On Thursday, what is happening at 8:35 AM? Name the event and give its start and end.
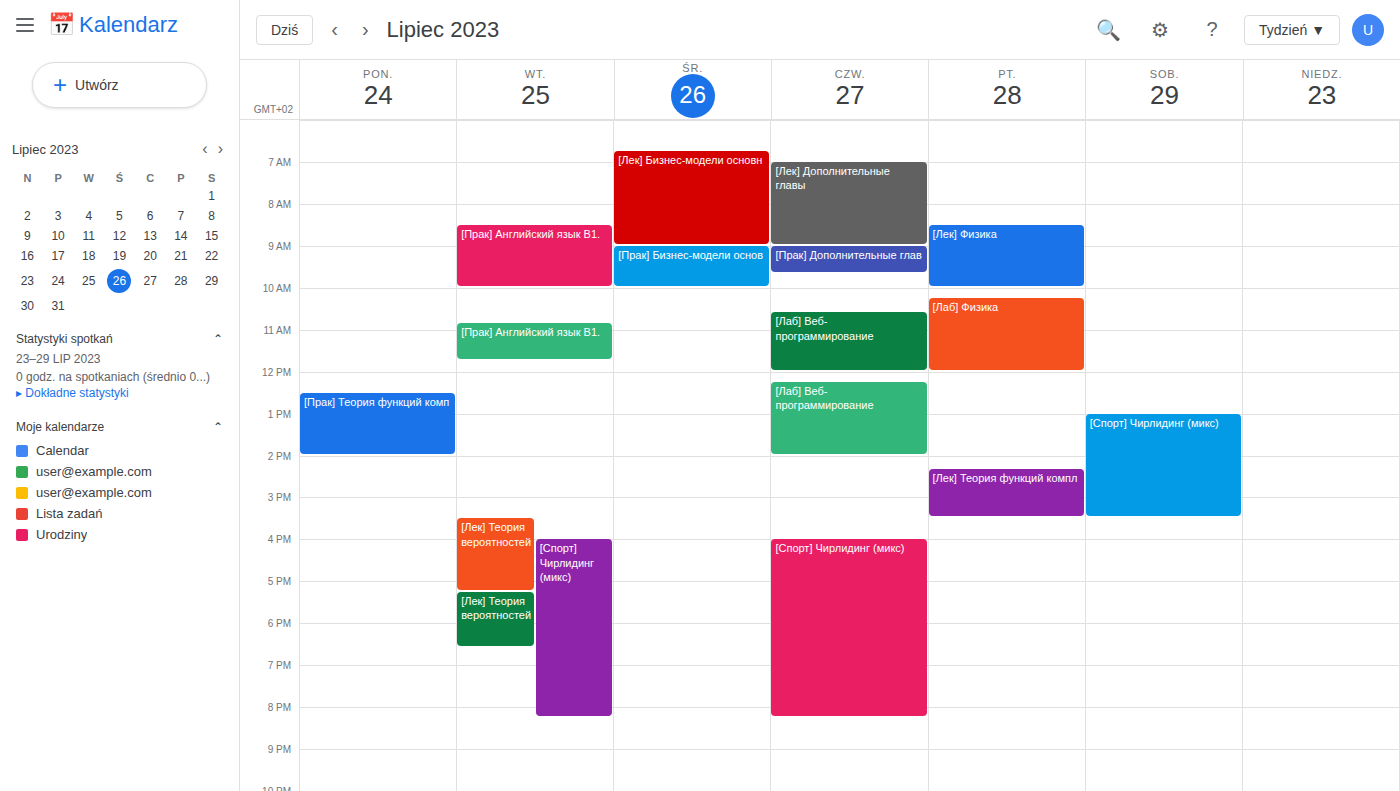
"[Лек] Дополнительные главы", 7:00 AM to 9:00 AM